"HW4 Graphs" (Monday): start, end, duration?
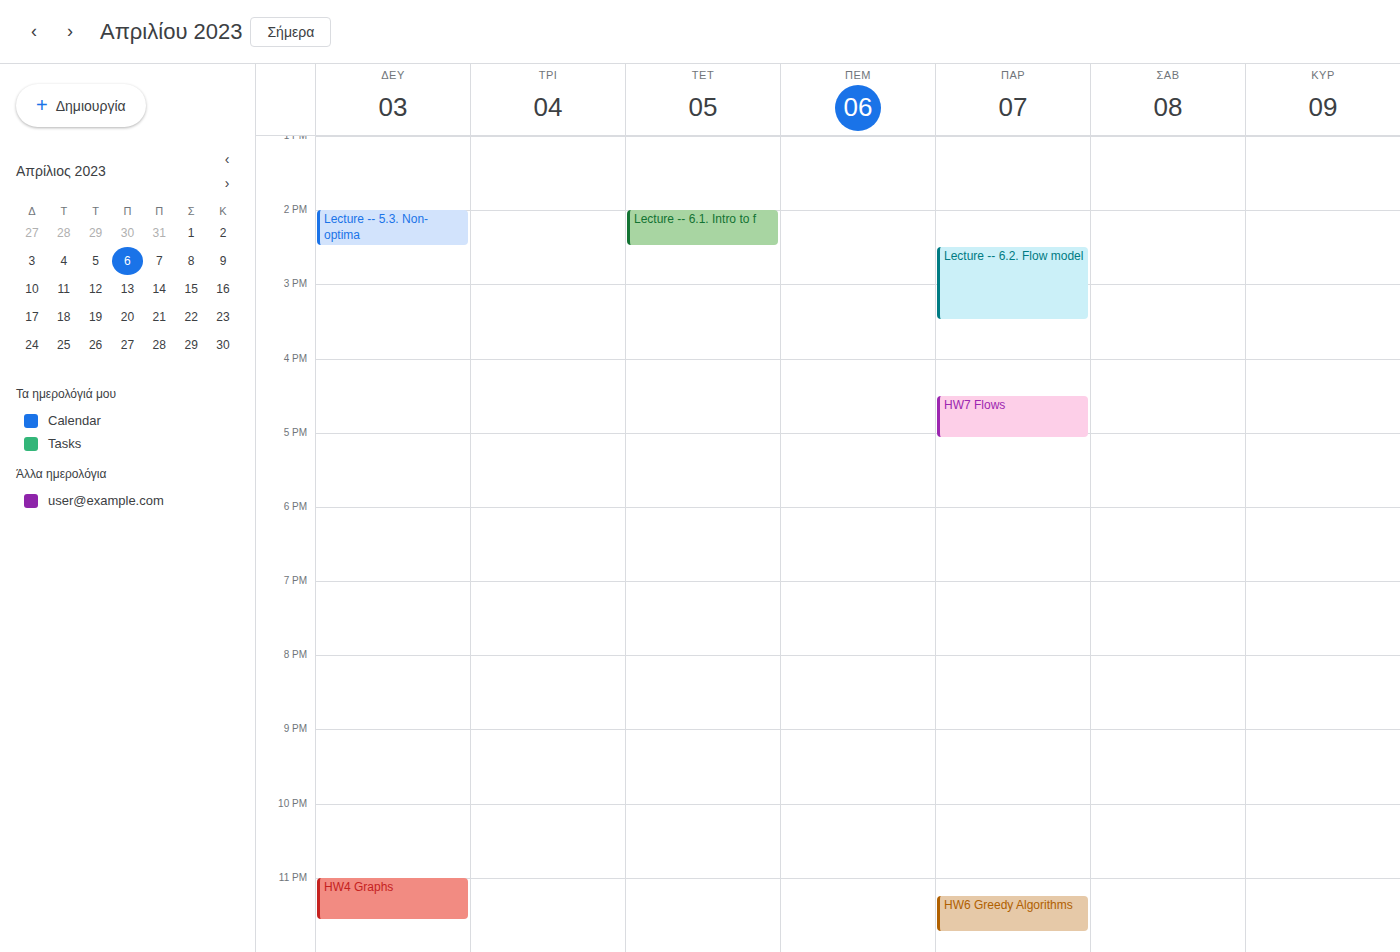
11:00 PM to 11:35 PM, 35 minutes